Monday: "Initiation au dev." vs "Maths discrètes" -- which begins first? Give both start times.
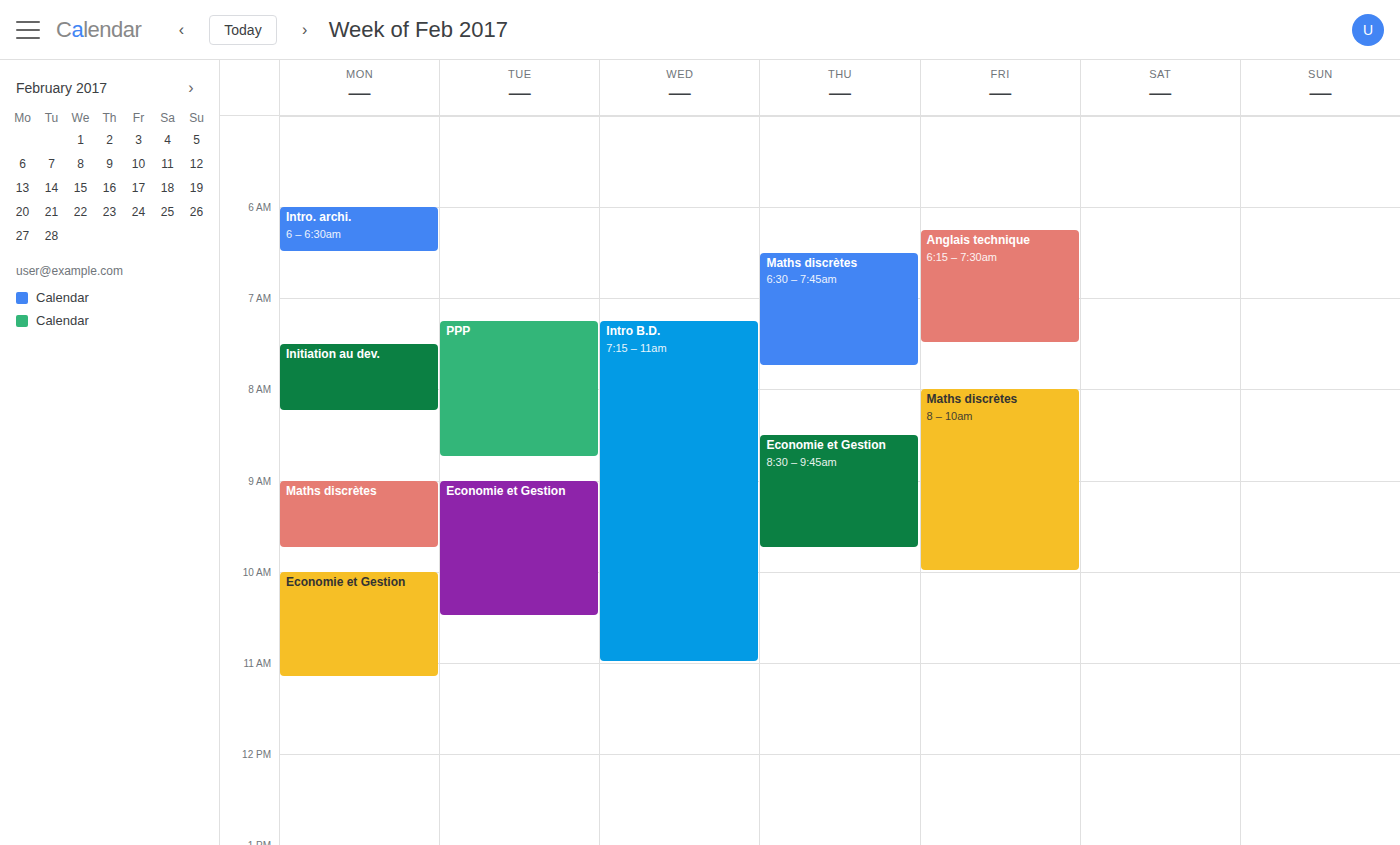
"Initiation au dev." 7:30 AM; "Maths discrètes" 9:00 AM.